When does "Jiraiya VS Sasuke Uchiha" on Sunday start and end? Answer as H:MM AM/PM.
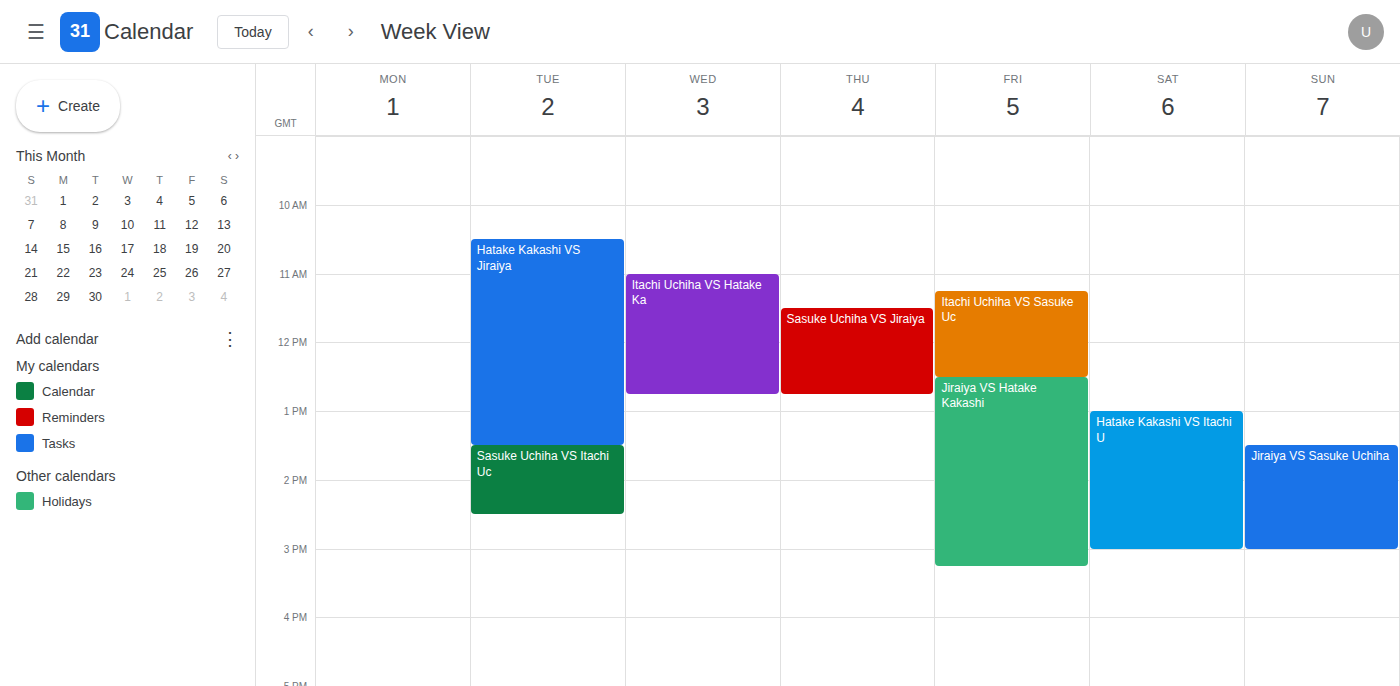
1:30 PM to 3:00 PM